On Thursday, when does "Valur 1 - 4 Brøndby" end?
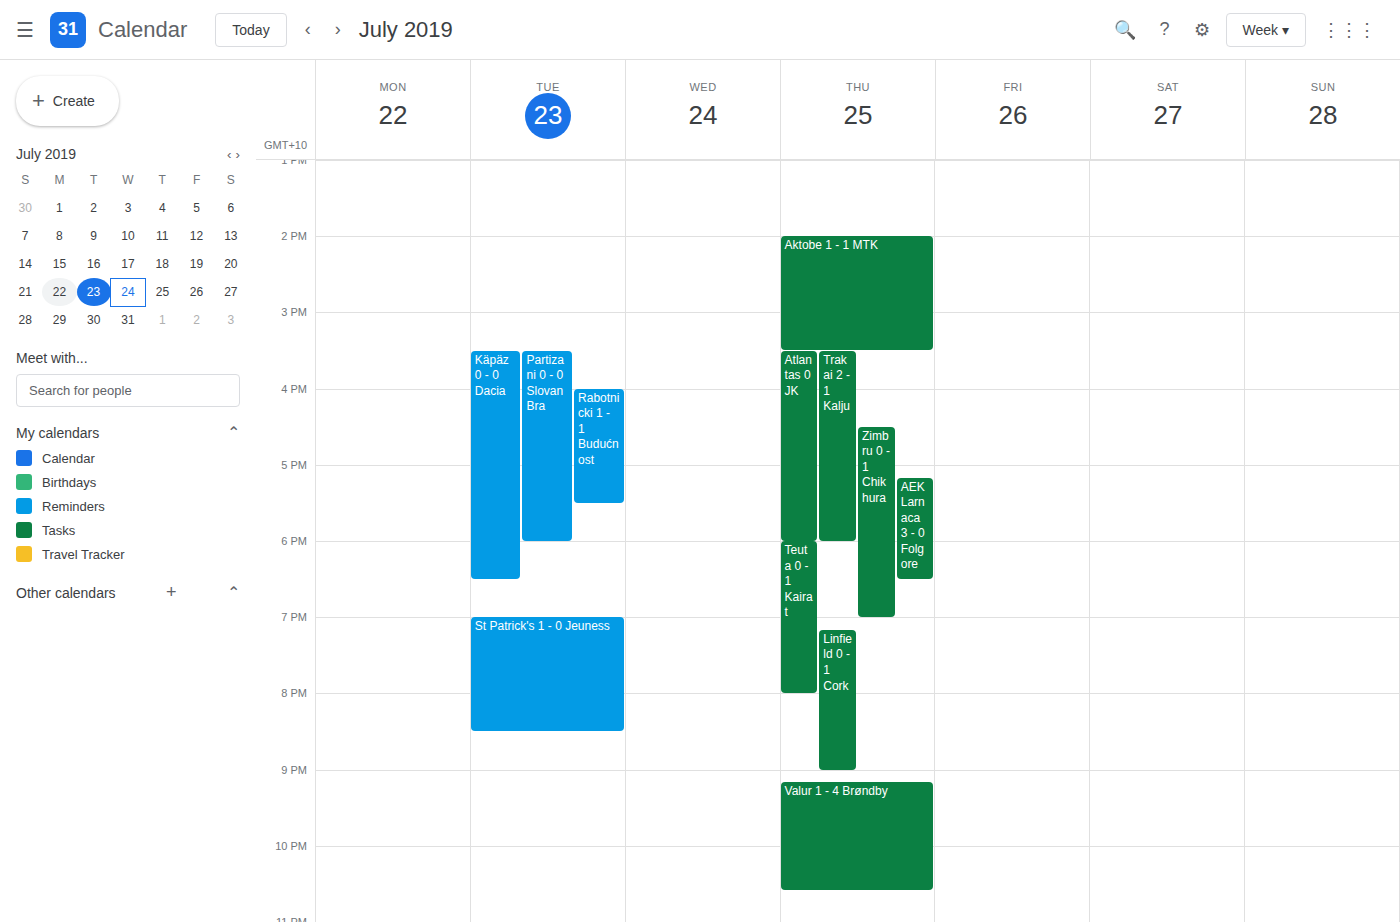
10:35 PM